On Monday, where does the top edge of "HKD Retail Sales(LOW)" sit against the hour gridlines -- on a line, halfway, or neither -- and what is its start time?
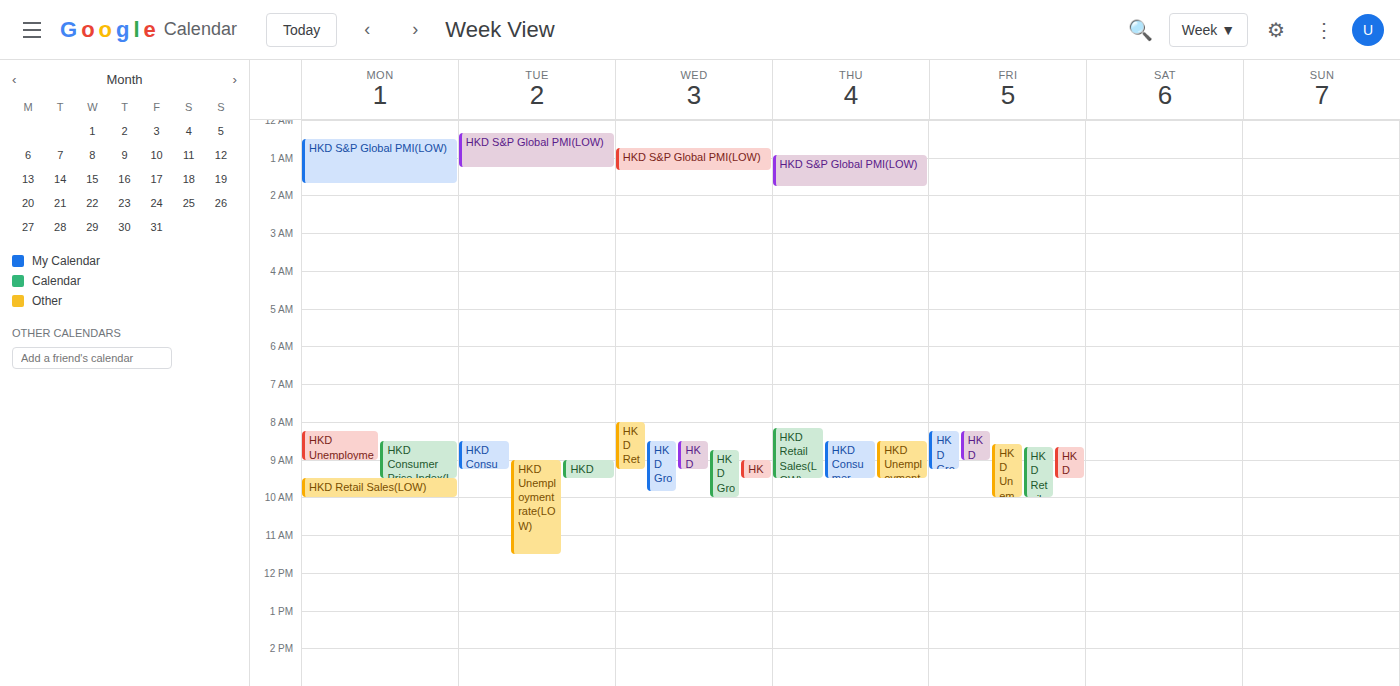
9:30 AM -- halfway between the 9 AM and 10 AM lines.